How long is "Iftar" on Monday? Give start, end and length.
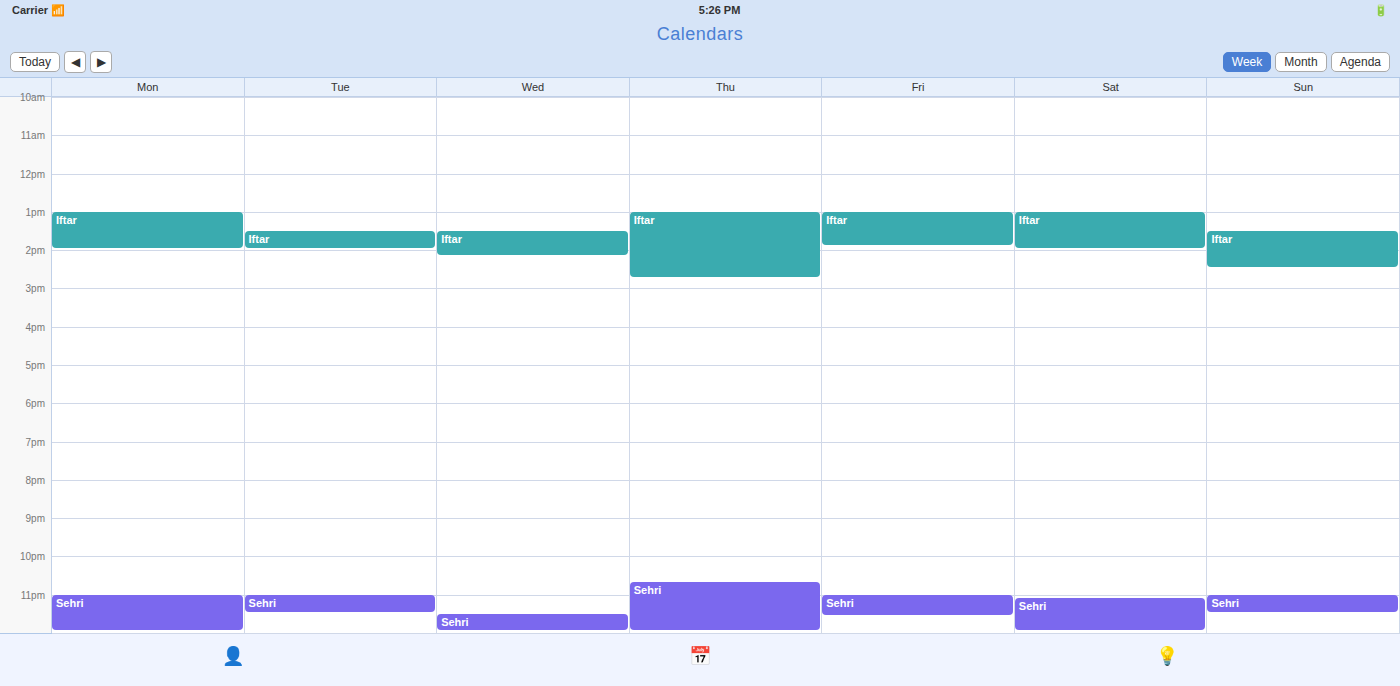
1:00 PM to 2:00 PM, 1 hour